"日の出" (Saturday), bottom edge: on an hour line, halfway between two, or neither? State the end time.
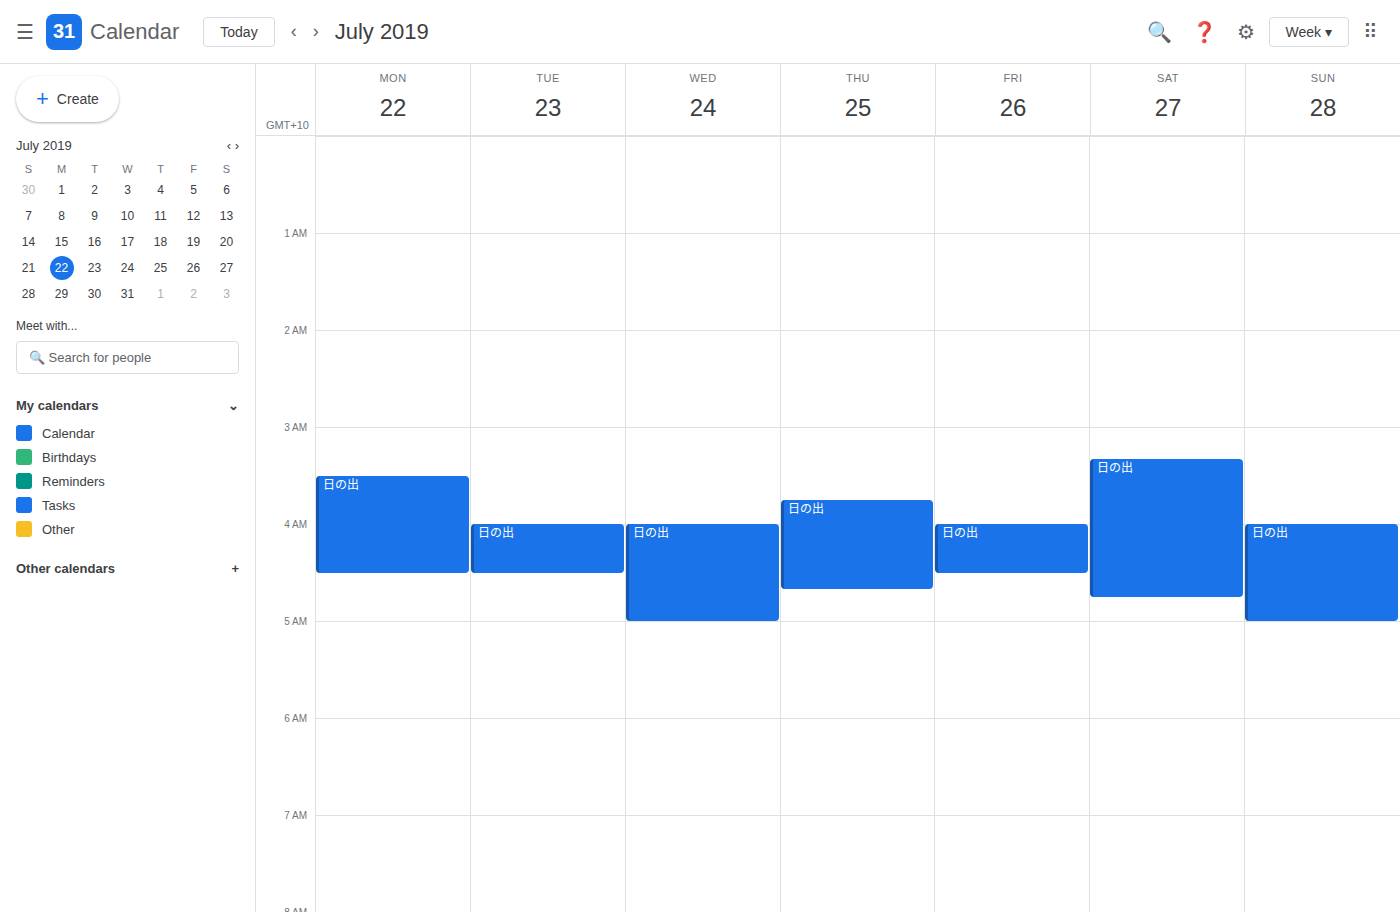
4:45 AM -- neither: three quarters of the way from the 4 AM line to the 5 AM line.